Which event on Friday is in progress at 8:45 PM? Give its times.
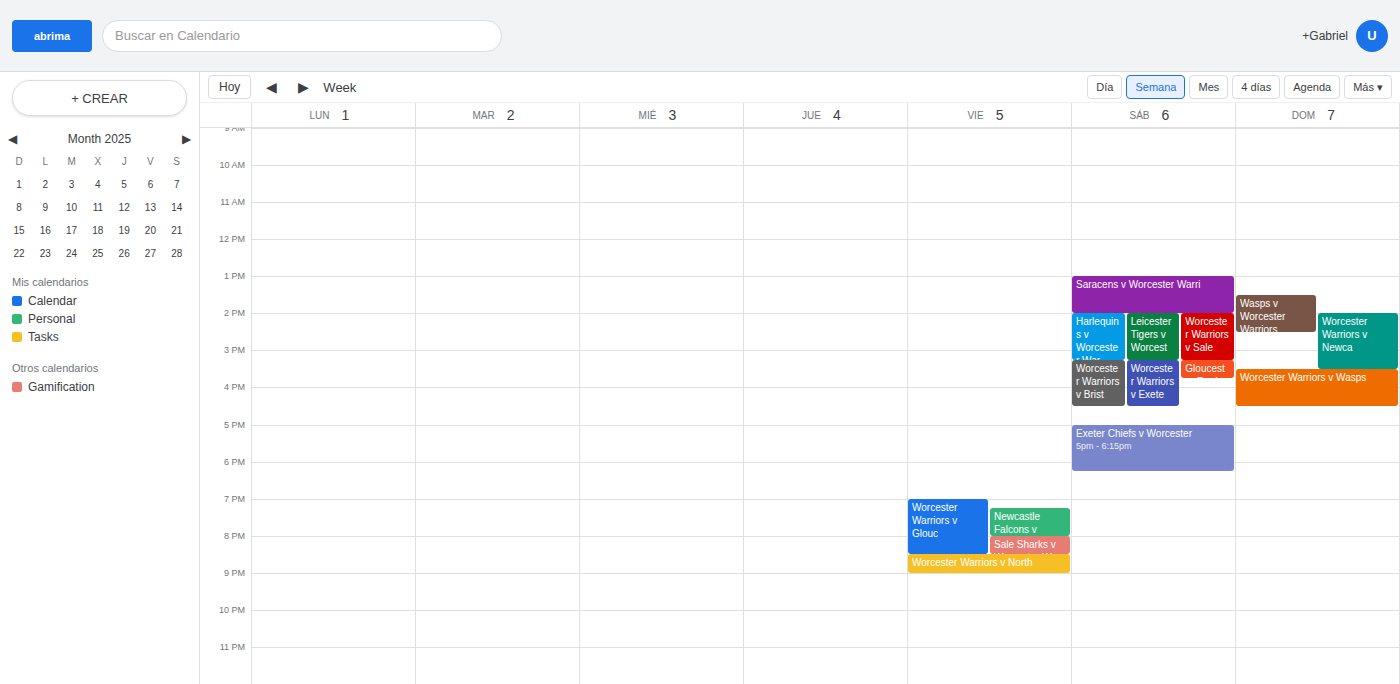
"Worcester Warriors v North", 8:30 PM to 9:00 PM